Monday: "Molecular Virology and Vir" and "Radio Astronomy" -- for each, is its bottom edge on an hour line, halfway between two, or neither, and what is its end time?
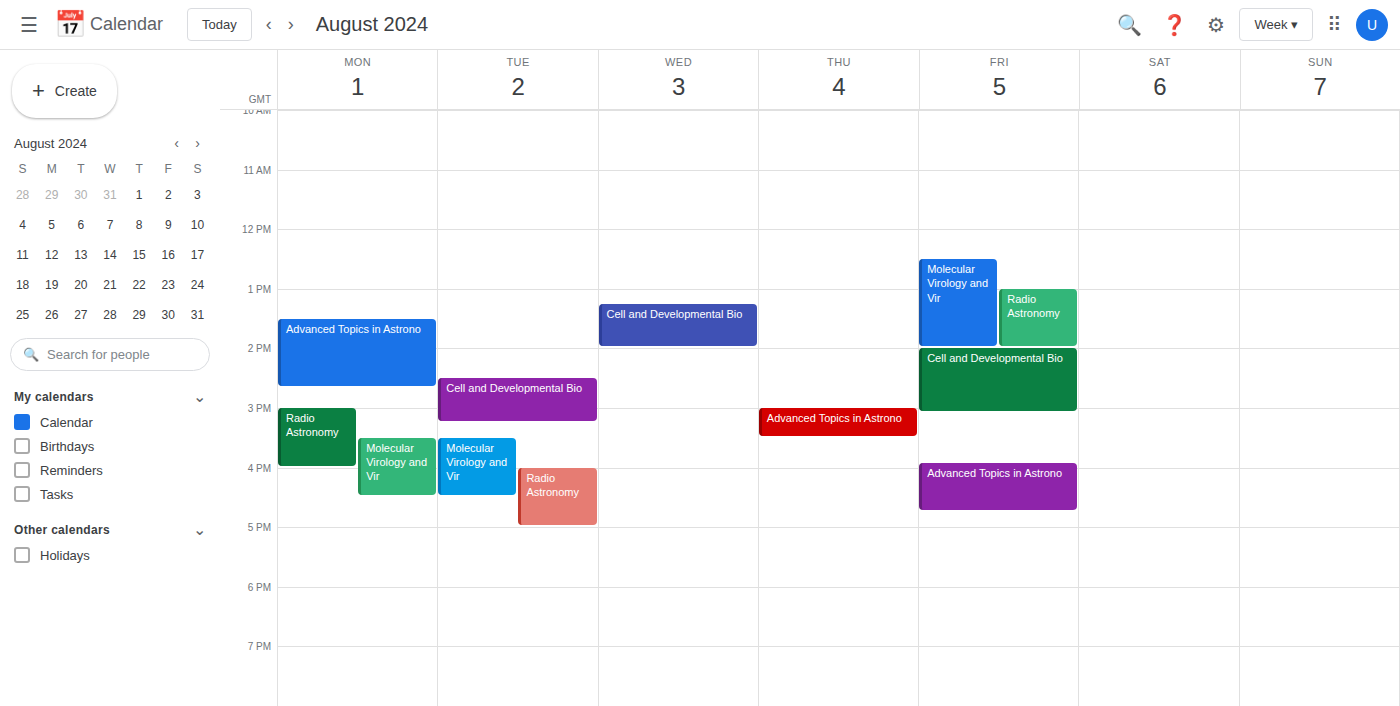
"Molecular Virology and Vir": 4:30 PM, halfway between the 4 PM and 5 PM lines. "Radio Astronomy": 4:00 PM, exactly on the 4 PM line.